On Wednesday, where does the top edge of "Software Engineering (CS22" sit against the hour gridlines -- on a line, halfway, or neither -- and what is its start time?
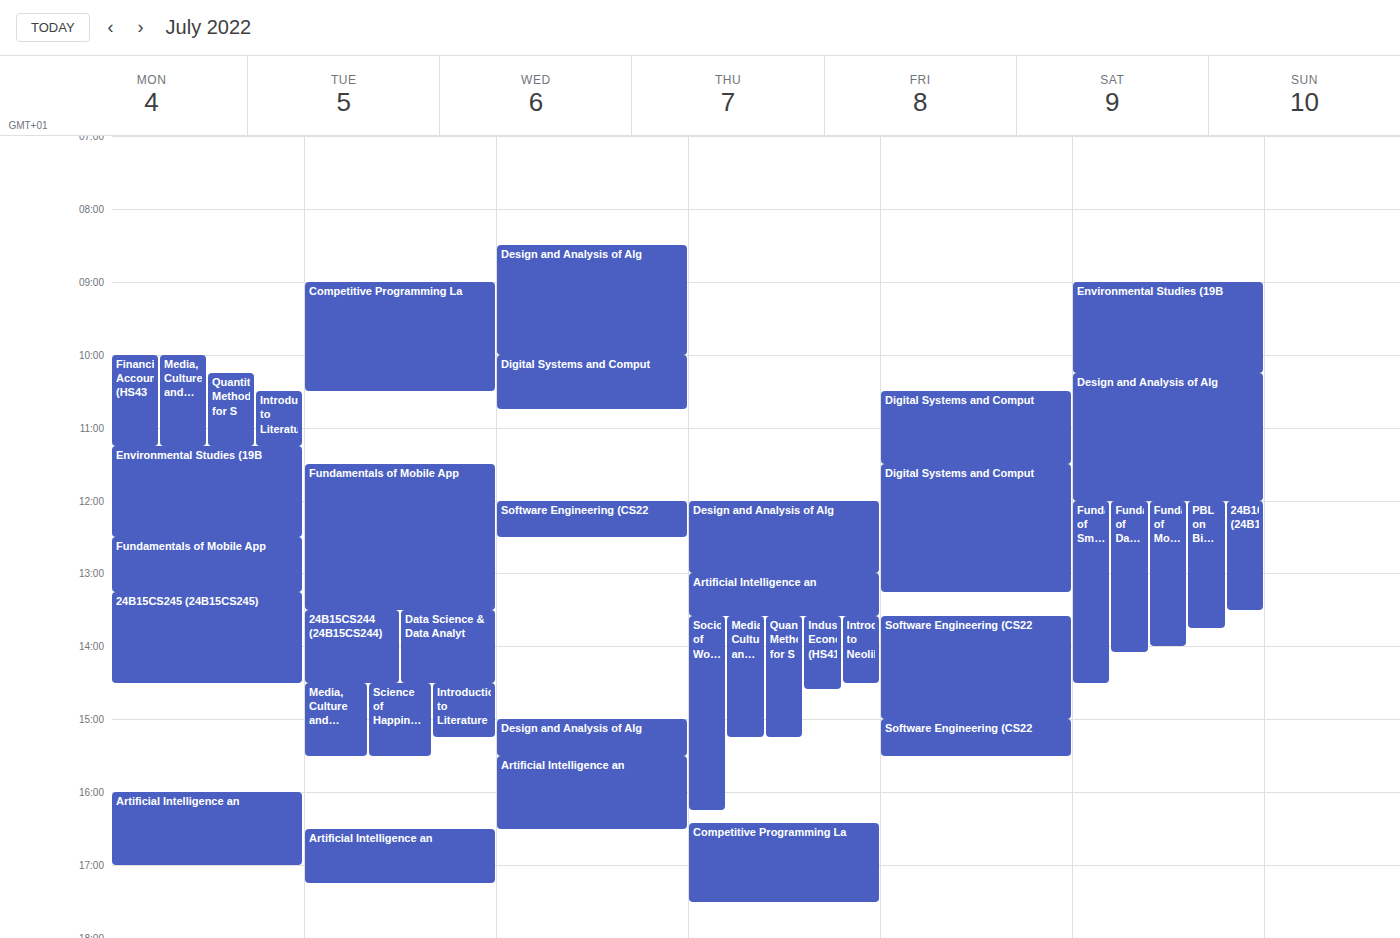
12:00 PM -- exactly on the 12 PM line.